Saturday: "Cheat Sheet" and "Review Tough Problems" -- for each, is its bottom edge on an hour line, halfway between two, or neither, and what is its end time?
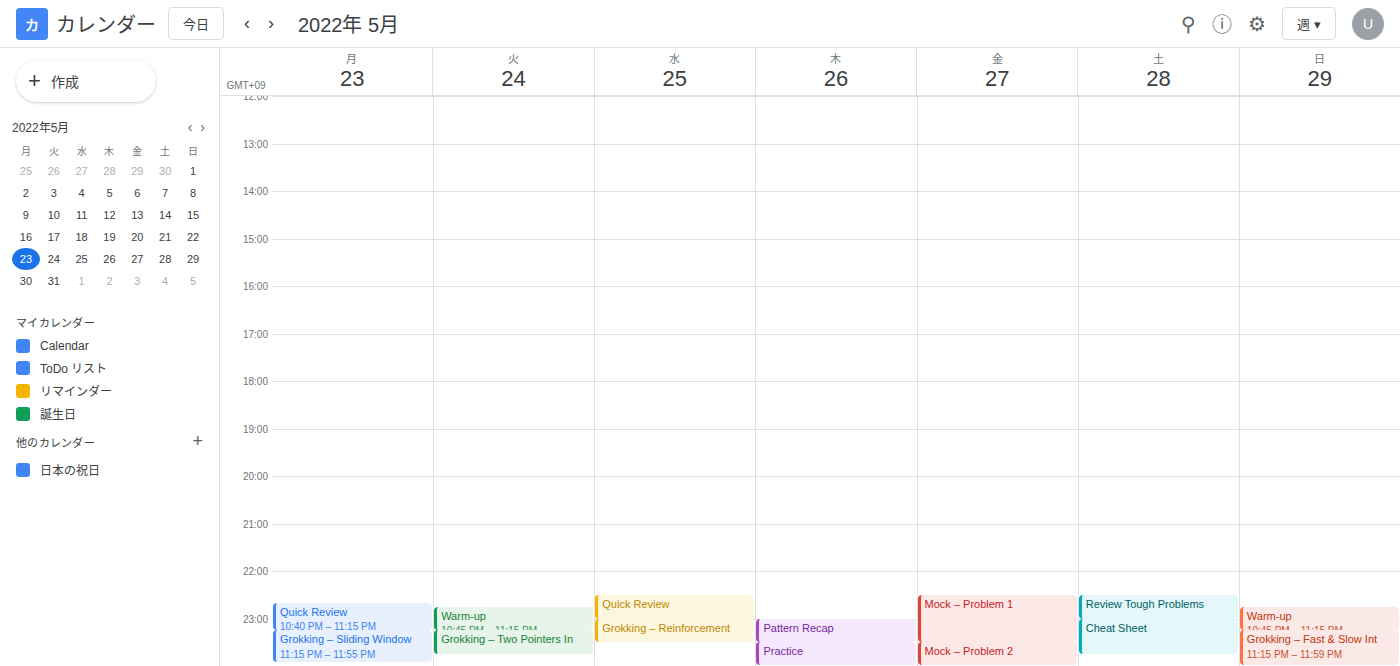
"Cheat Sheet": 11:45 PM, neither: three quarters of the way from the 11 PM line to the 12 AM line. "Review Tough Problems": 11:00 PM, exactly on the 11 PM line.